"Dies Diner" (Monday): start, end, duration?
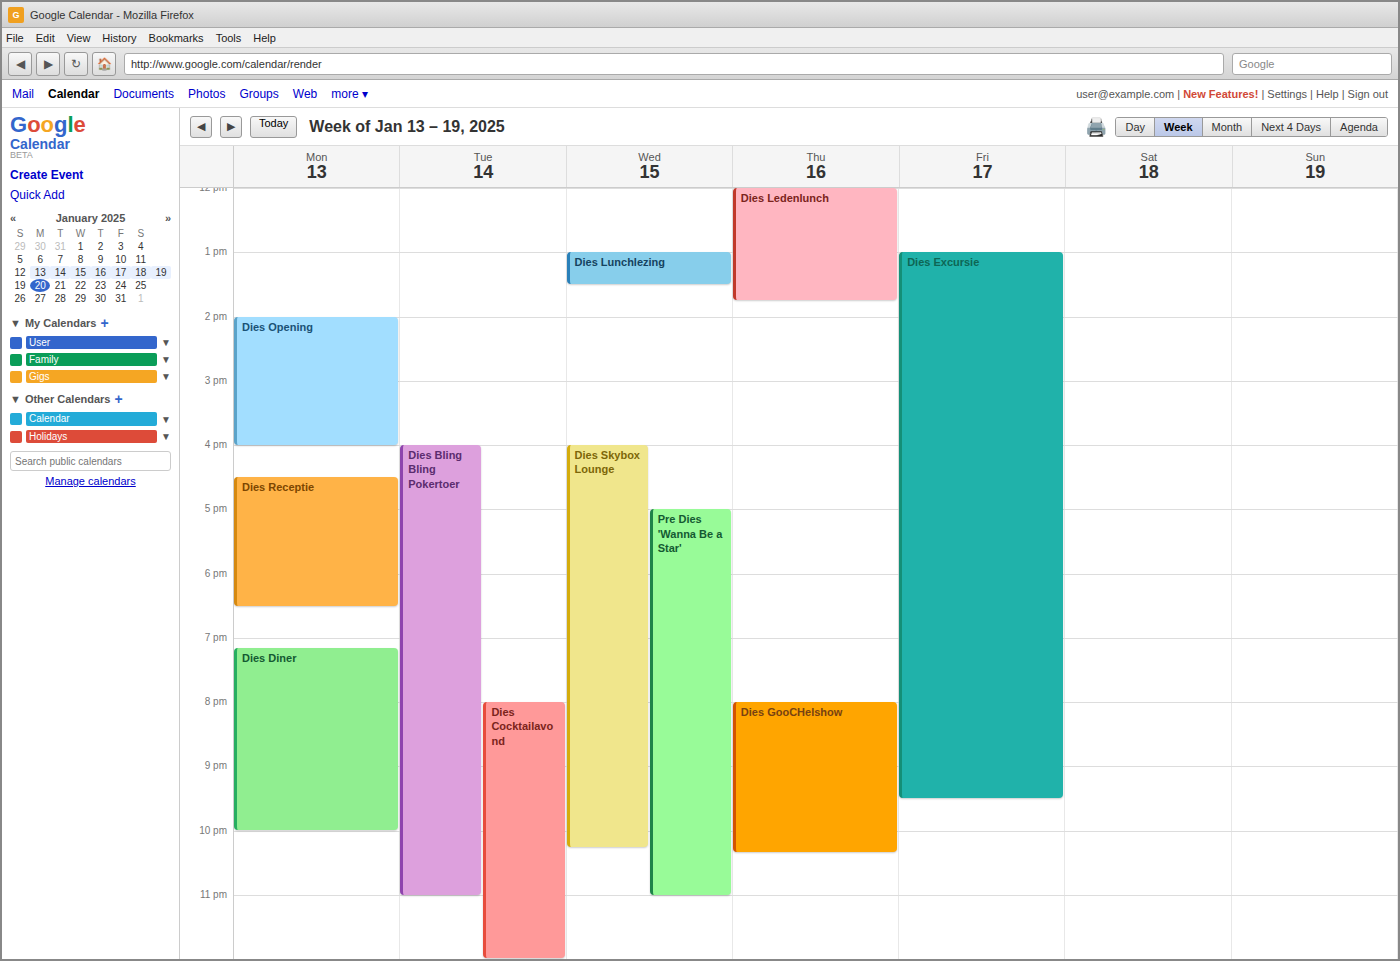
7:10 PM to 10:00 PM, 2 hours 50 minutes